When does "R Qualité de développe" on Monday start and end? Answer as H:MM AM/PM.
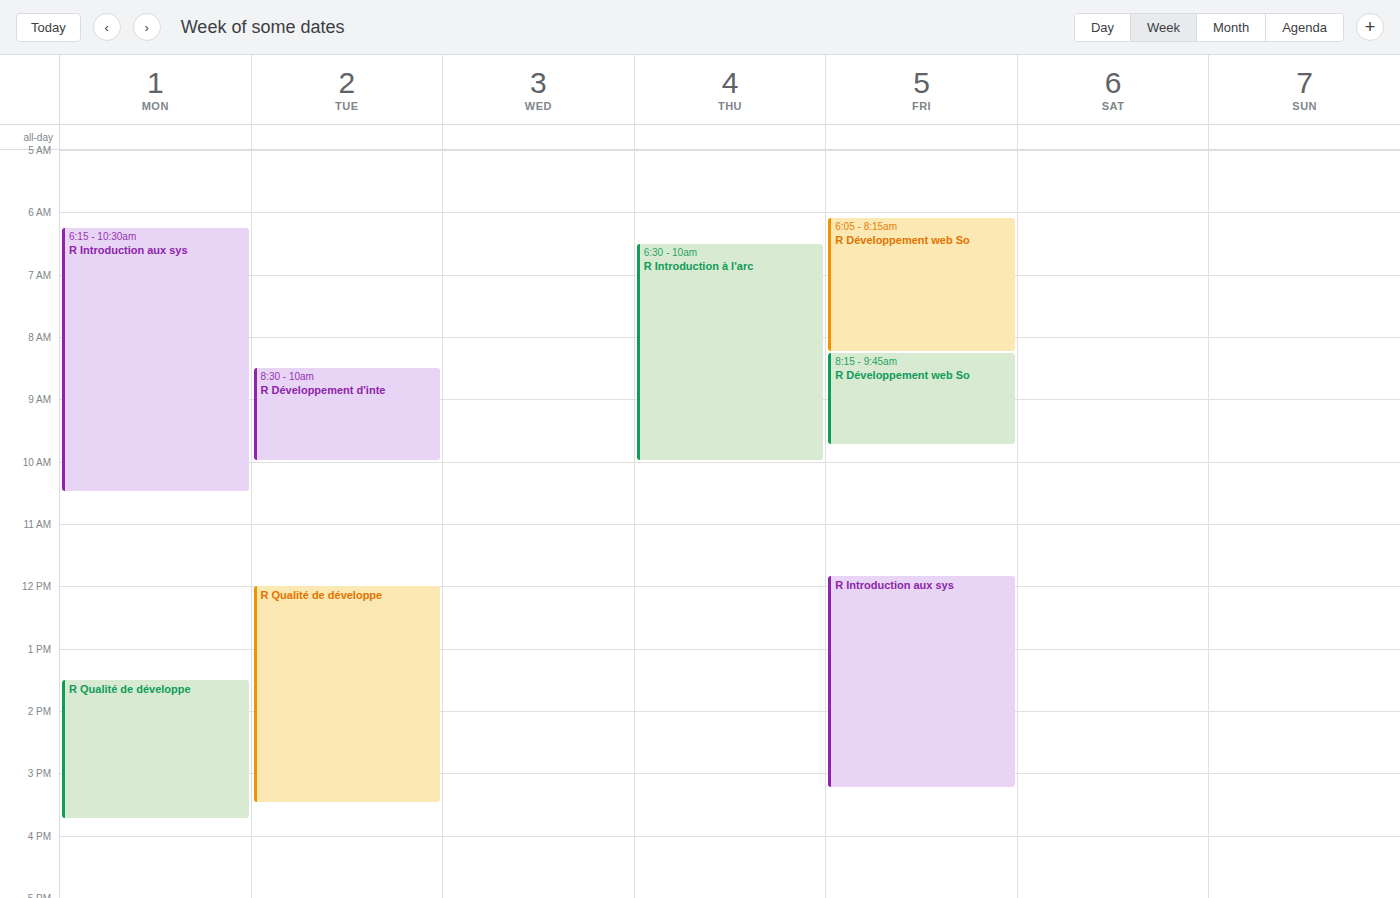
1:30 PM to 3:45 PM